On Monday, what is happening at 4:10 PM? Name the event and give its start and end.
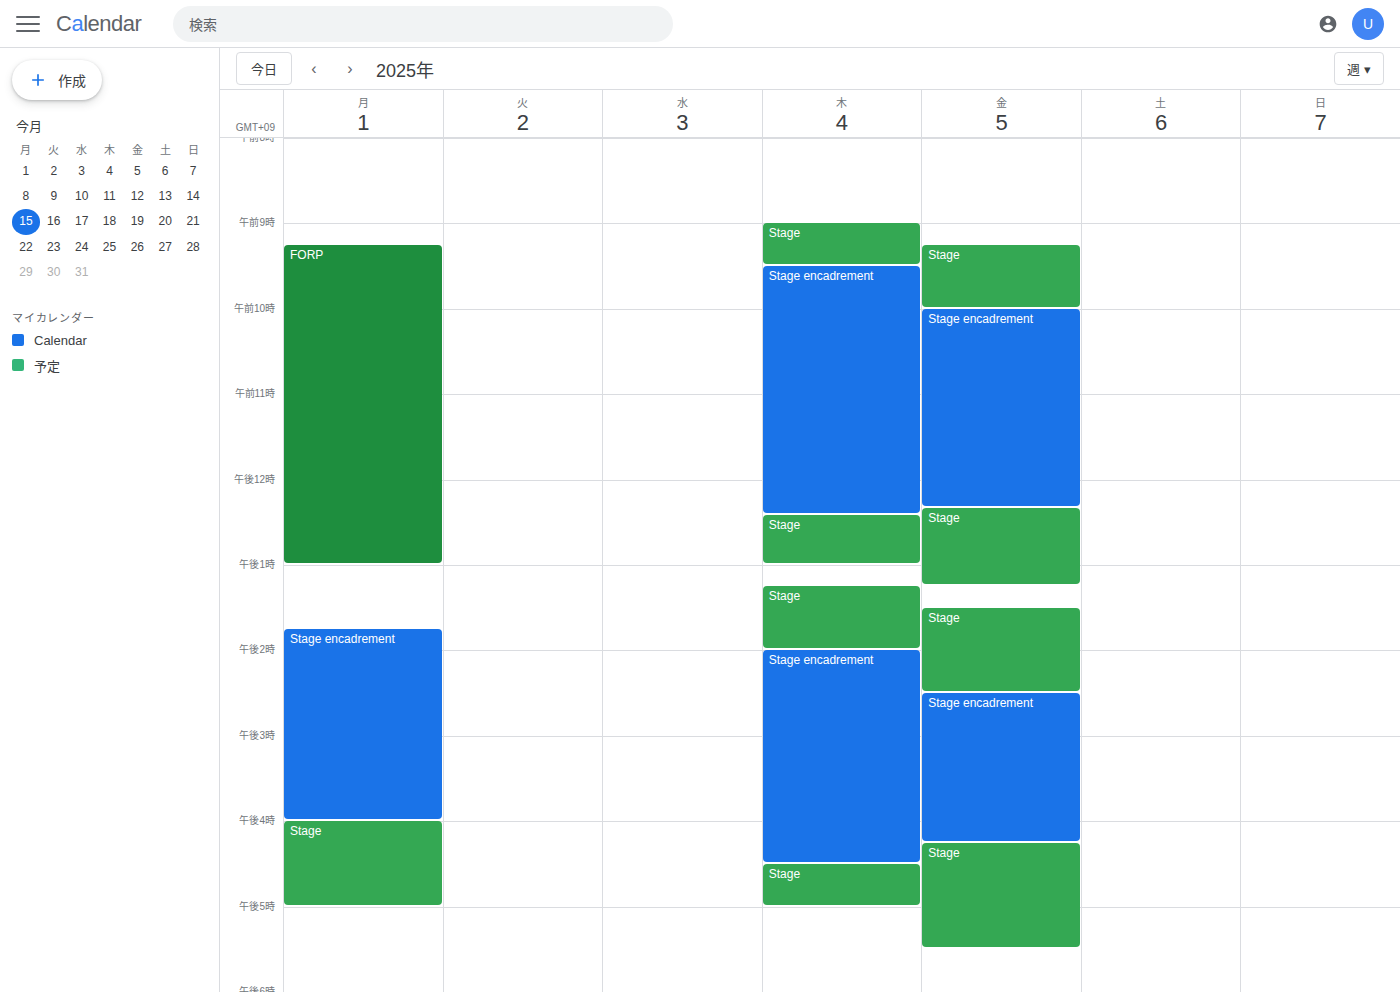
"Stage", 4:00 PM to 5:00 PM